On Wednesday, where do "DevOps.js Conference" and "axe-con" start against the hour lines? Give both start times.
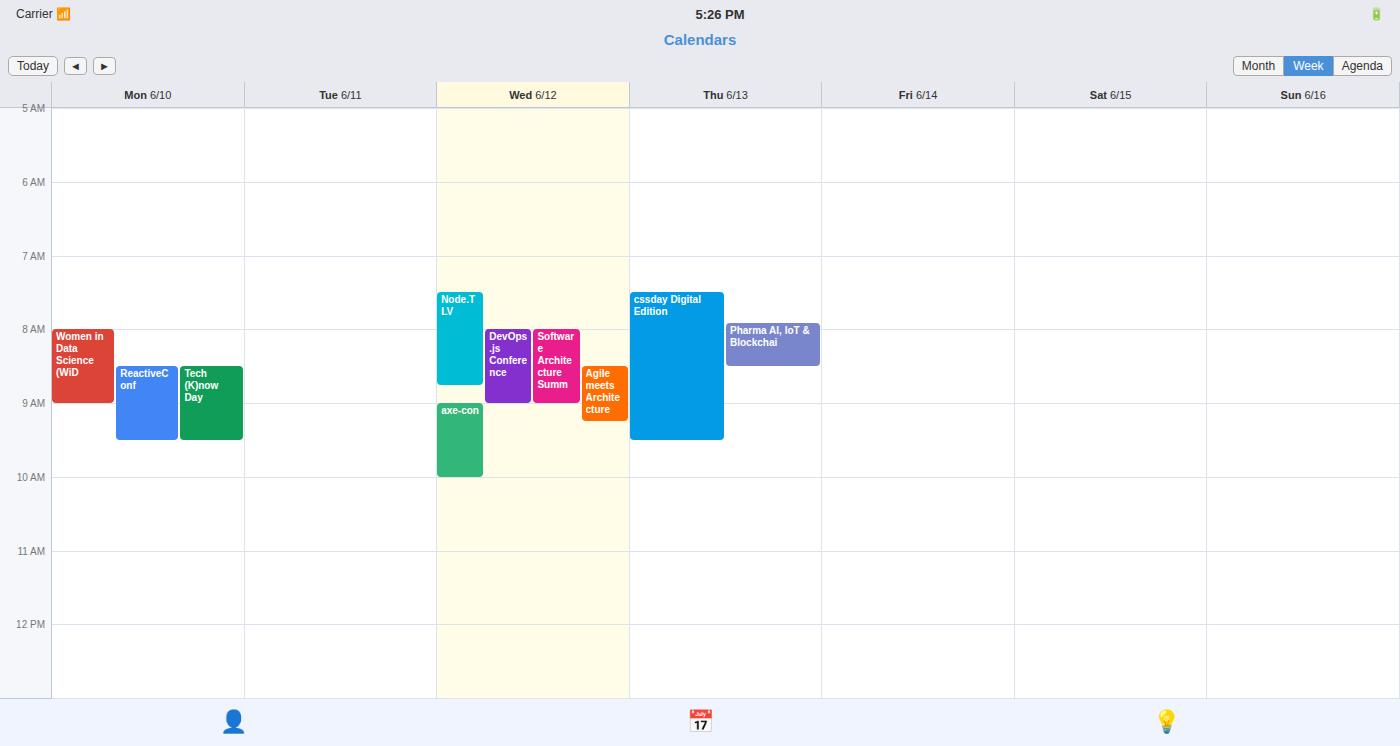
"DevOps.js Conference": 8:00 AM, exactly on the 8 AM line. "axe-con": 9:00 AM, exactly on the 9 AM line.